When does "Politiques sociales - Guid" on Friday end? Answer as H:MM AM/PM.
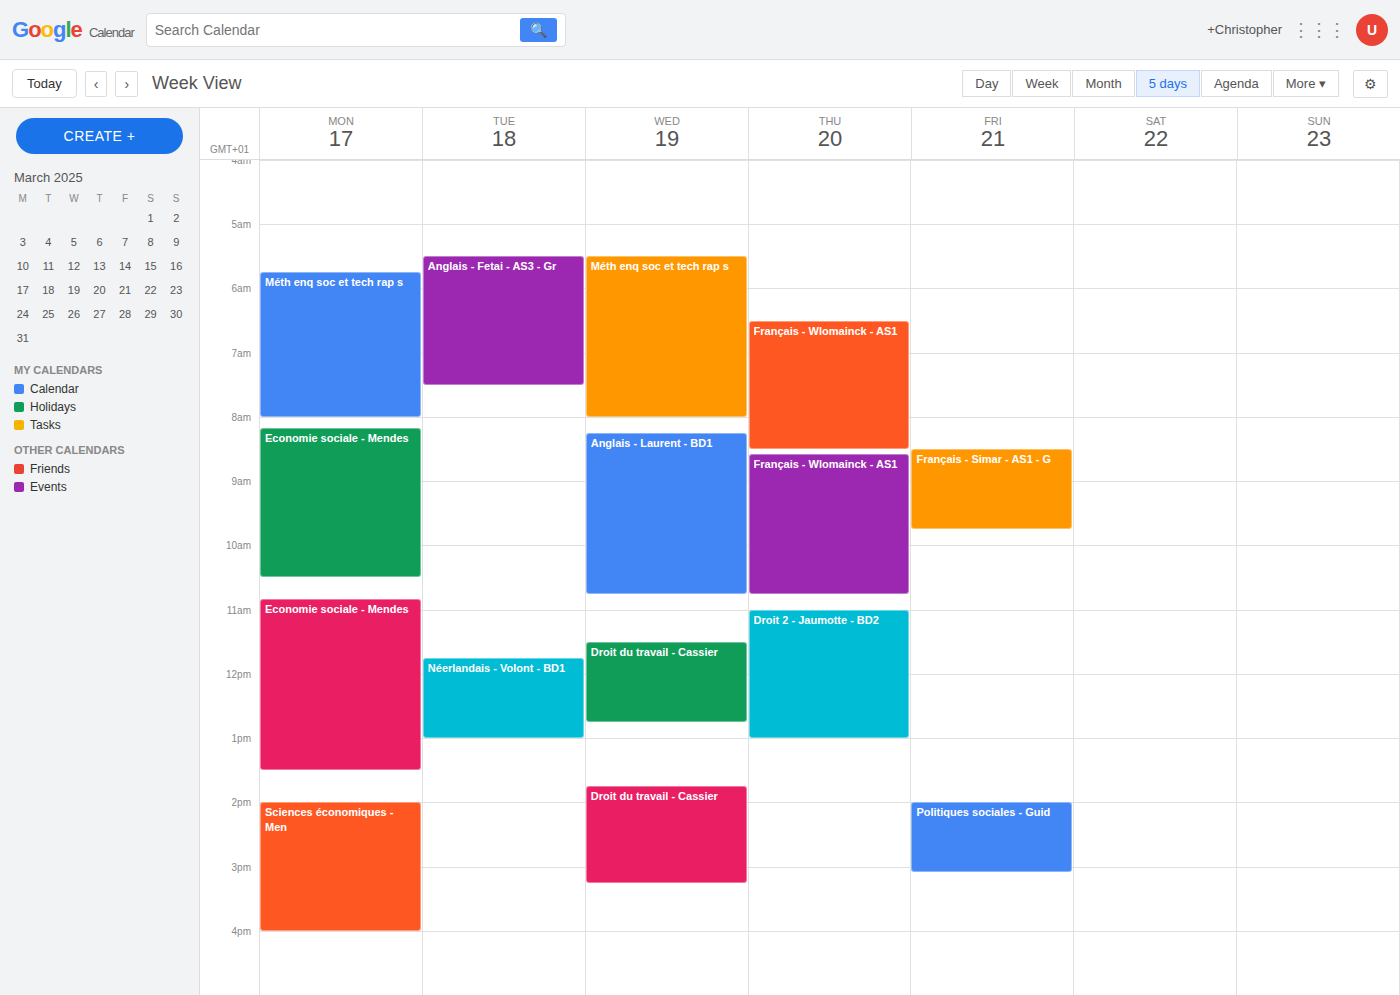
3:05 PM